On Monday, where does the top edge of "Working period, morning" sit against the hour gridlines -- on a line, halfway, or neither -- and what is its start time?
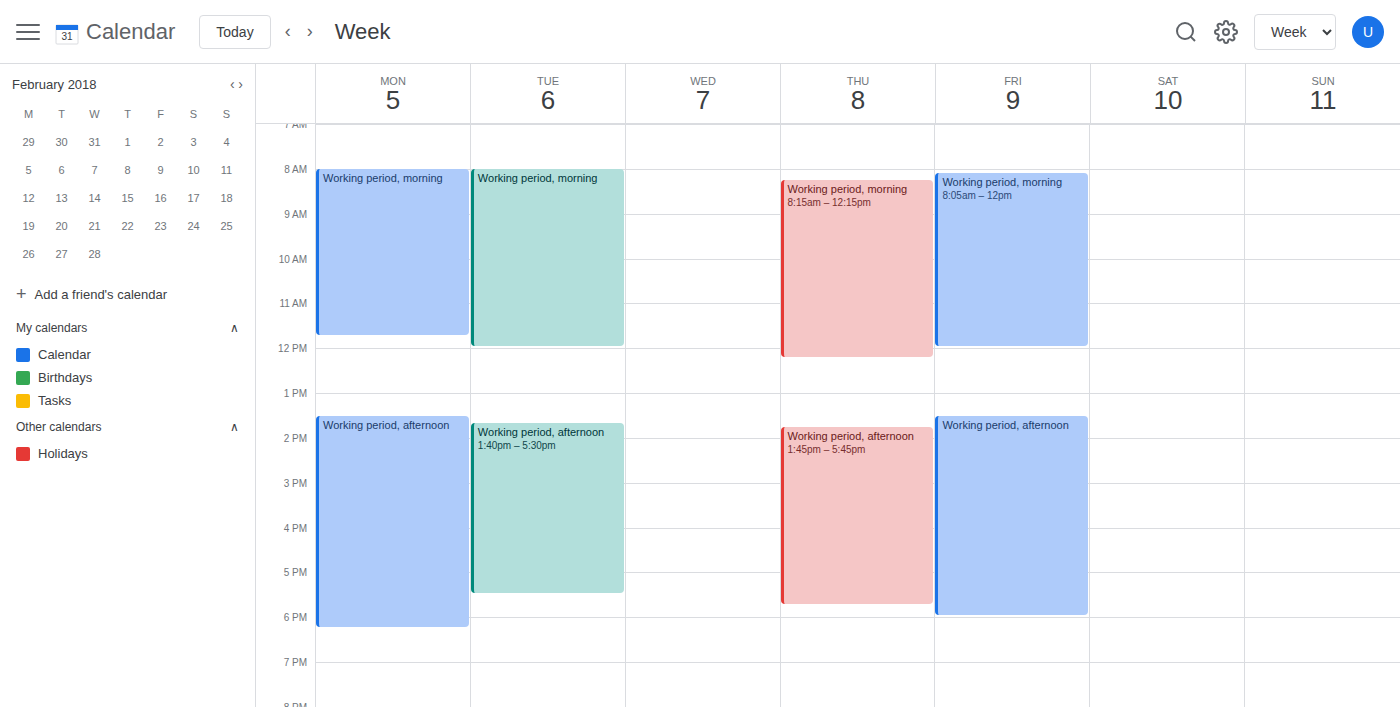
8:00 AM -- exactly on the 8 AM line.